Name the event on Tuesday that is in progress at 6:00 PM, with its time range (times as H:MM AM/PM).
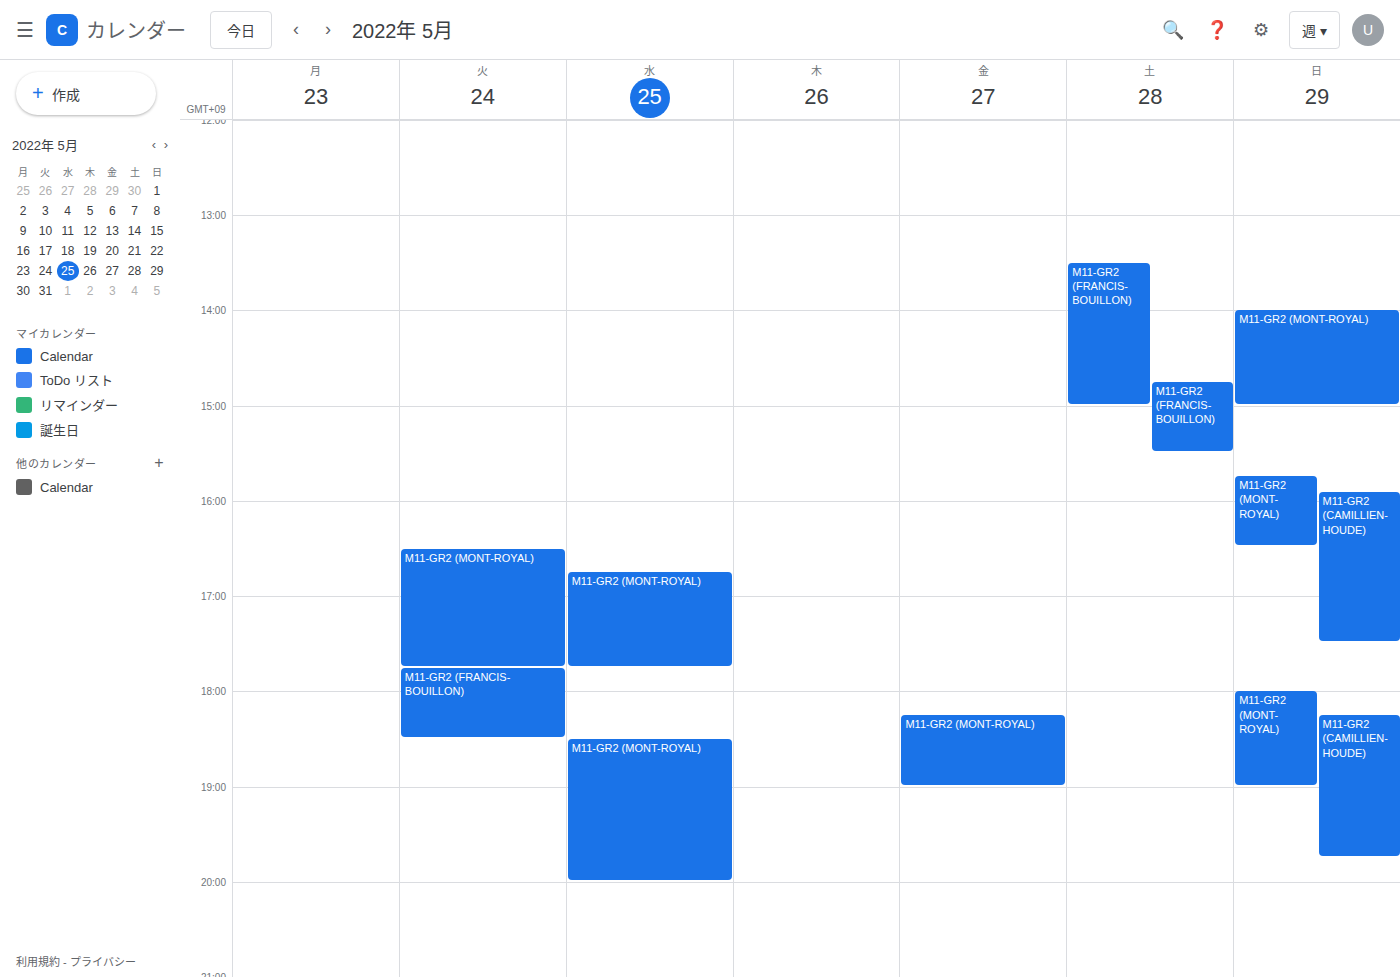
"M11-GR2 (FRANCIS-BOUILLON)", 5:45 PM to 6:30 PM